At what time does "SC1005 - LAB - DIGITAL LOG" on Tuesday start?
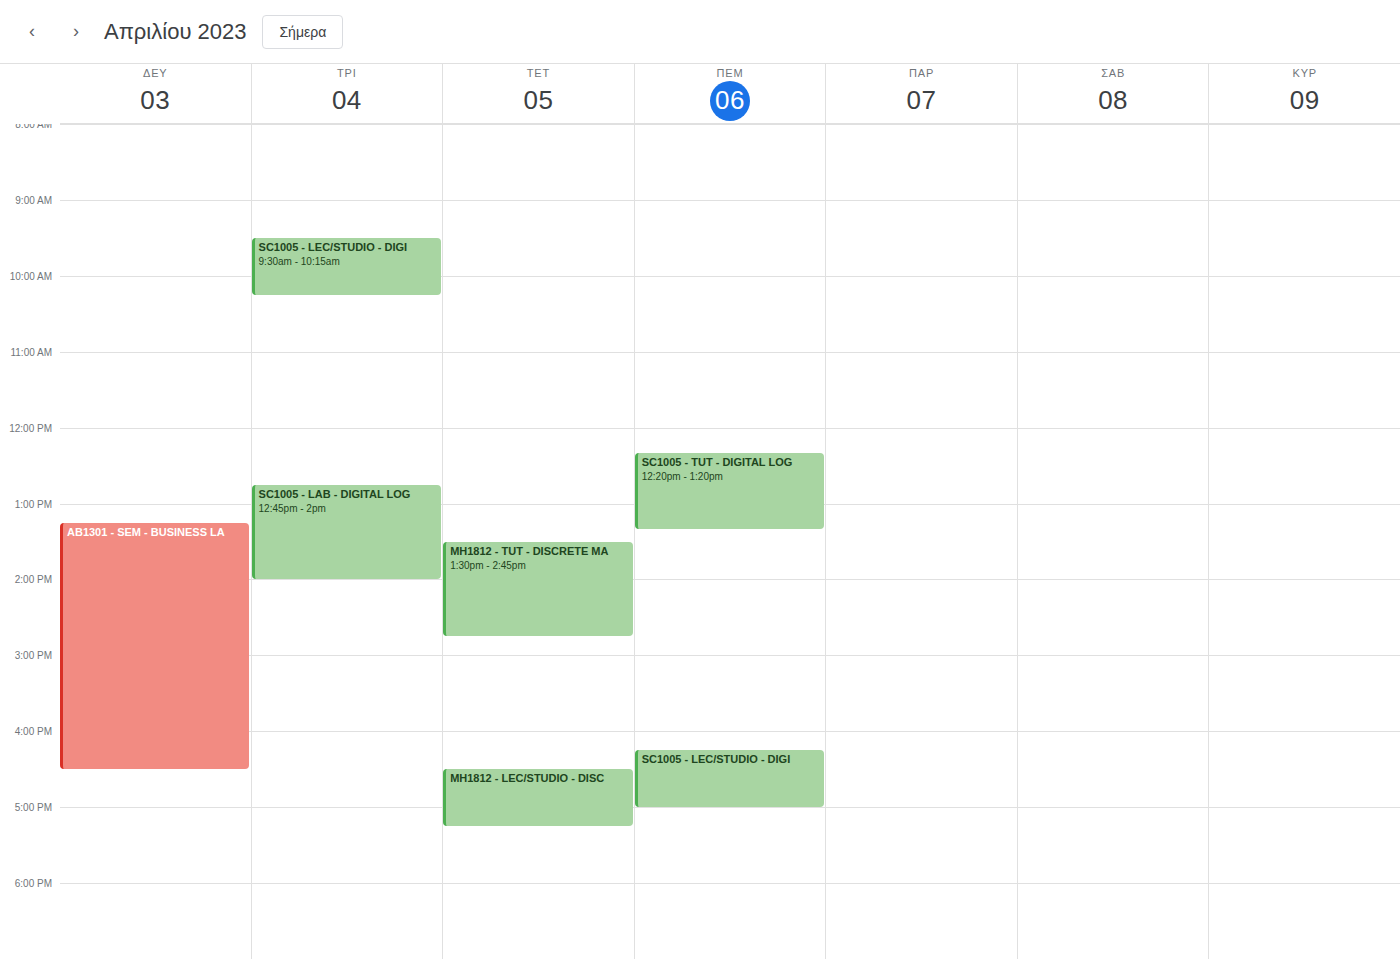
12:45